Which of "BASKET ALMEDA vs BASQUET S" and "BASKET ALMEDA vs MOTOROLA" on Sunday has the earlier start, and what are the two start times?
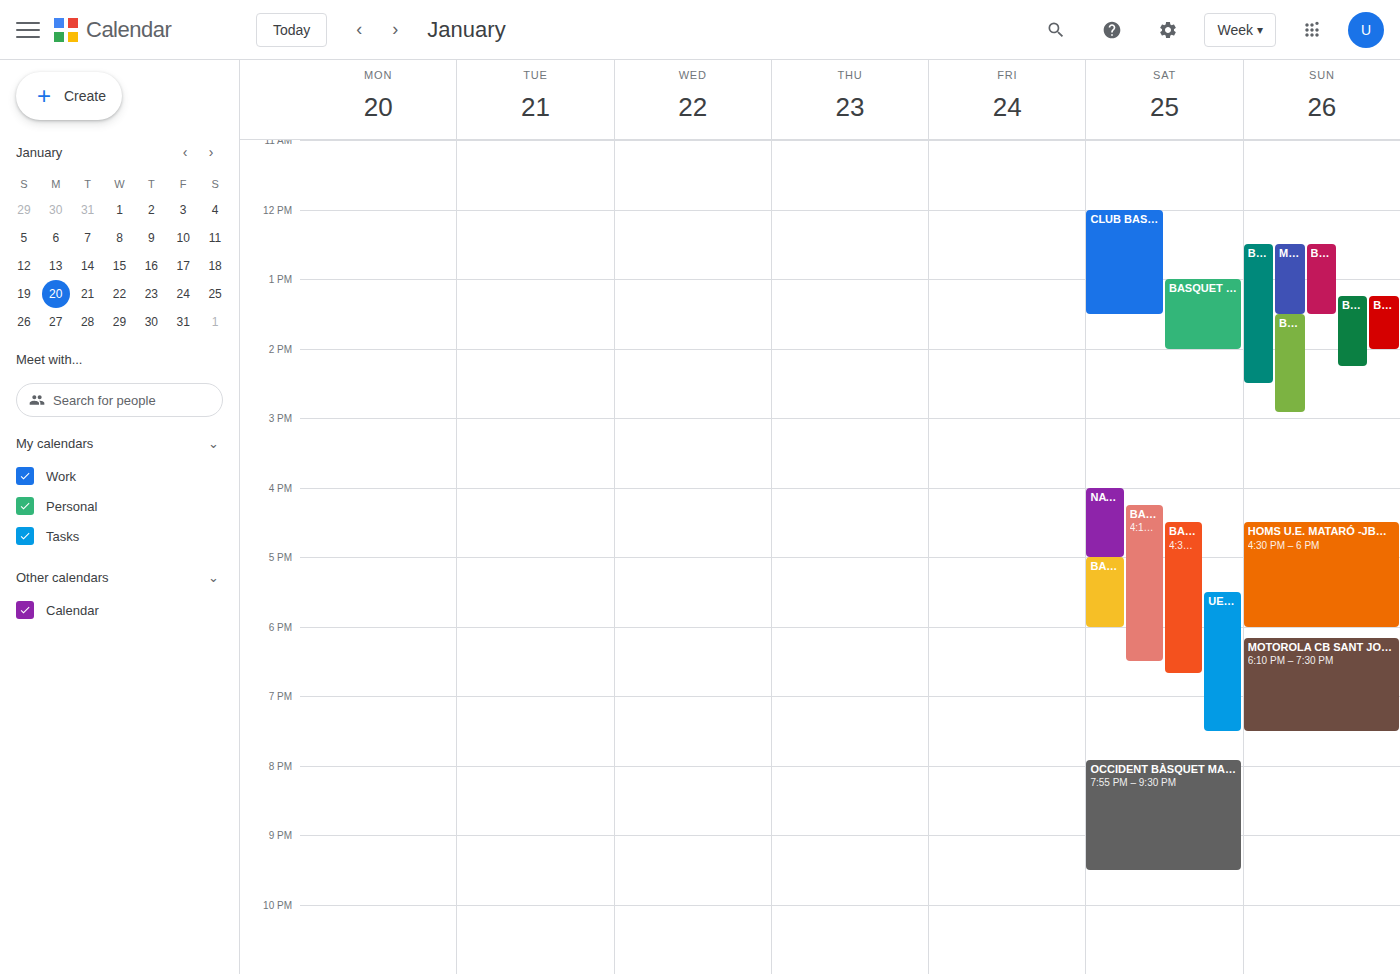
"BASKET ALMEDA vs MOTOROLA" 12:30 PM; "BASKET ALMEDA vs BASQUET S" 1:15 PM.